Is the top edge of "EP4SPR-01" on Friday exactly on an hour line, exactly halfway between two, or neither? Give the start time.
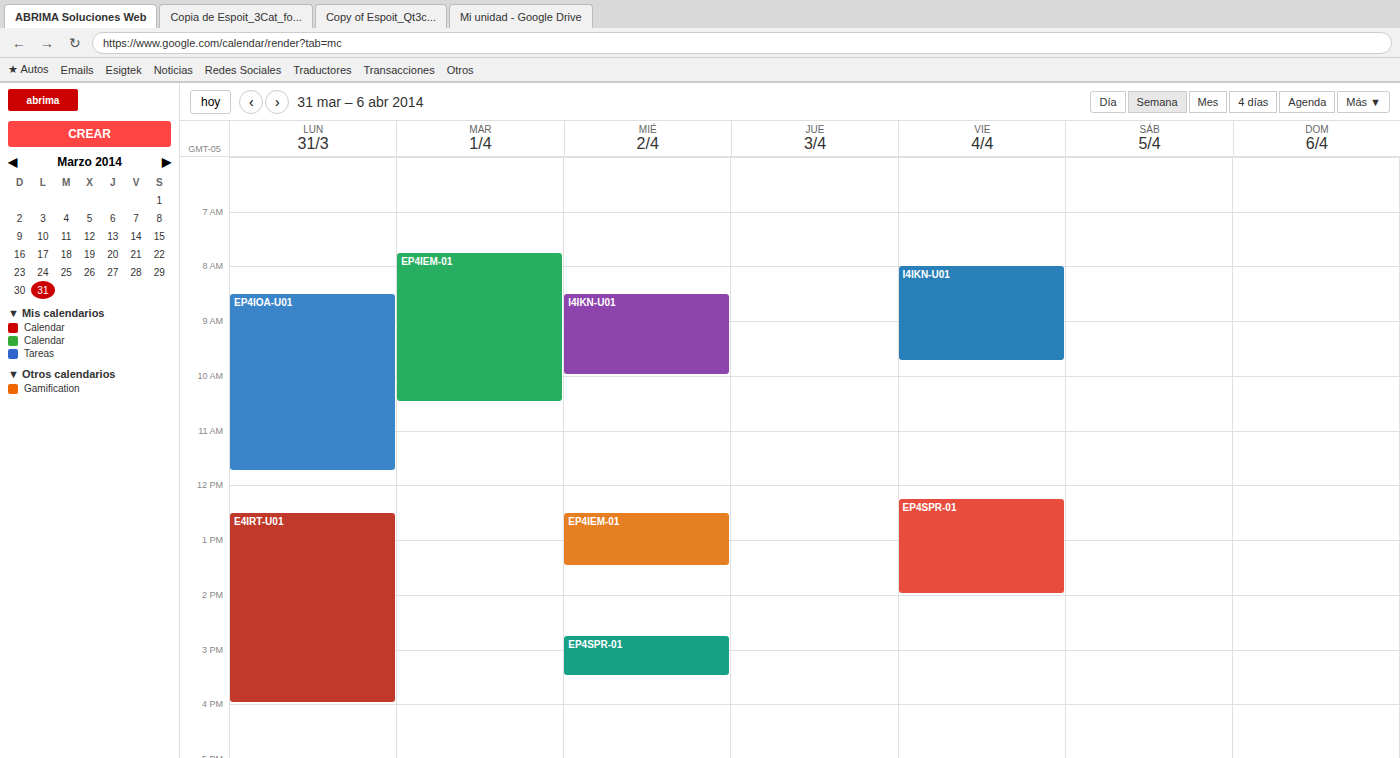
12:15 PM -- neither: a quarter of the way from the 12 PM line to the 1 PM line.